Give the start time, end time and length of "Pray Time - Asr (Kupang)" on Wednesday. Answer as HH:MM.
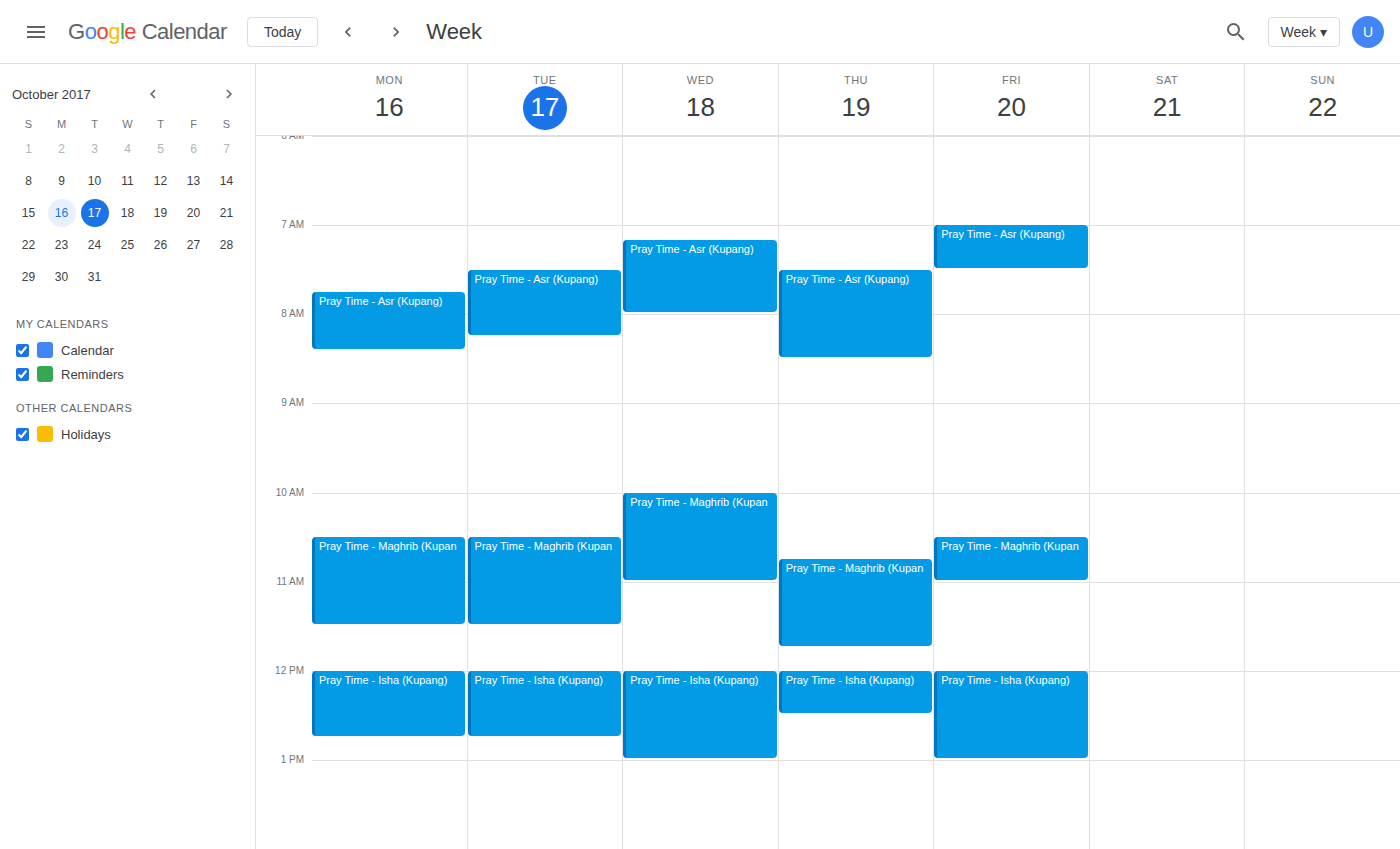
07:10 to 08:00, 50 minutes